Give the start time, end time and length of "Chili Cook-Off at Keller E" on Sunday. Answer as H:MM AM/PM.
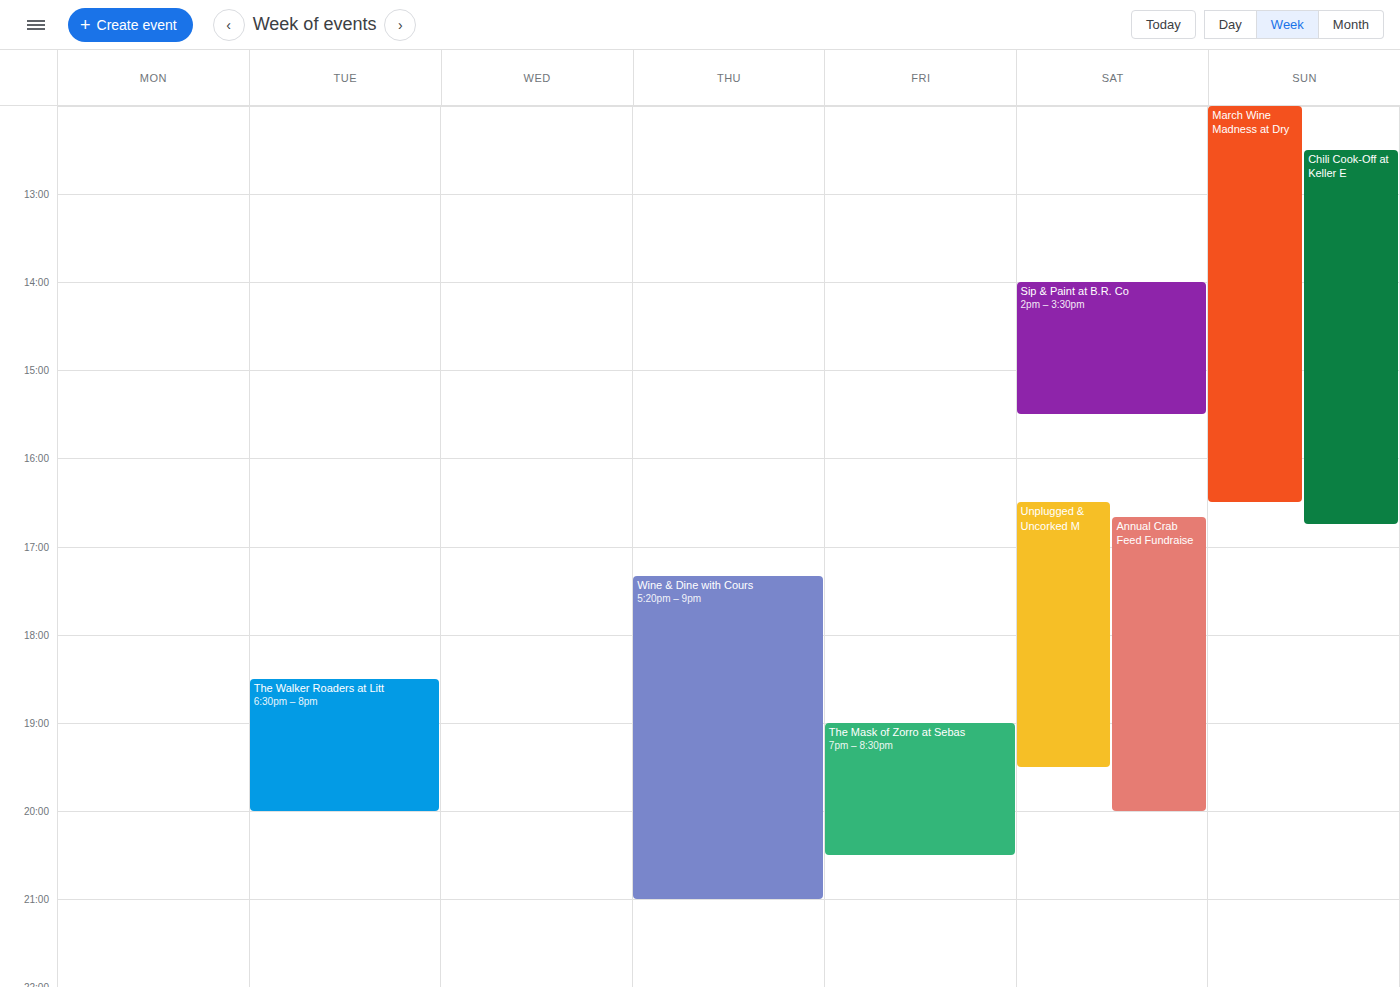
12:30 PM to 4:45 PM, 4 hours 15 minutes